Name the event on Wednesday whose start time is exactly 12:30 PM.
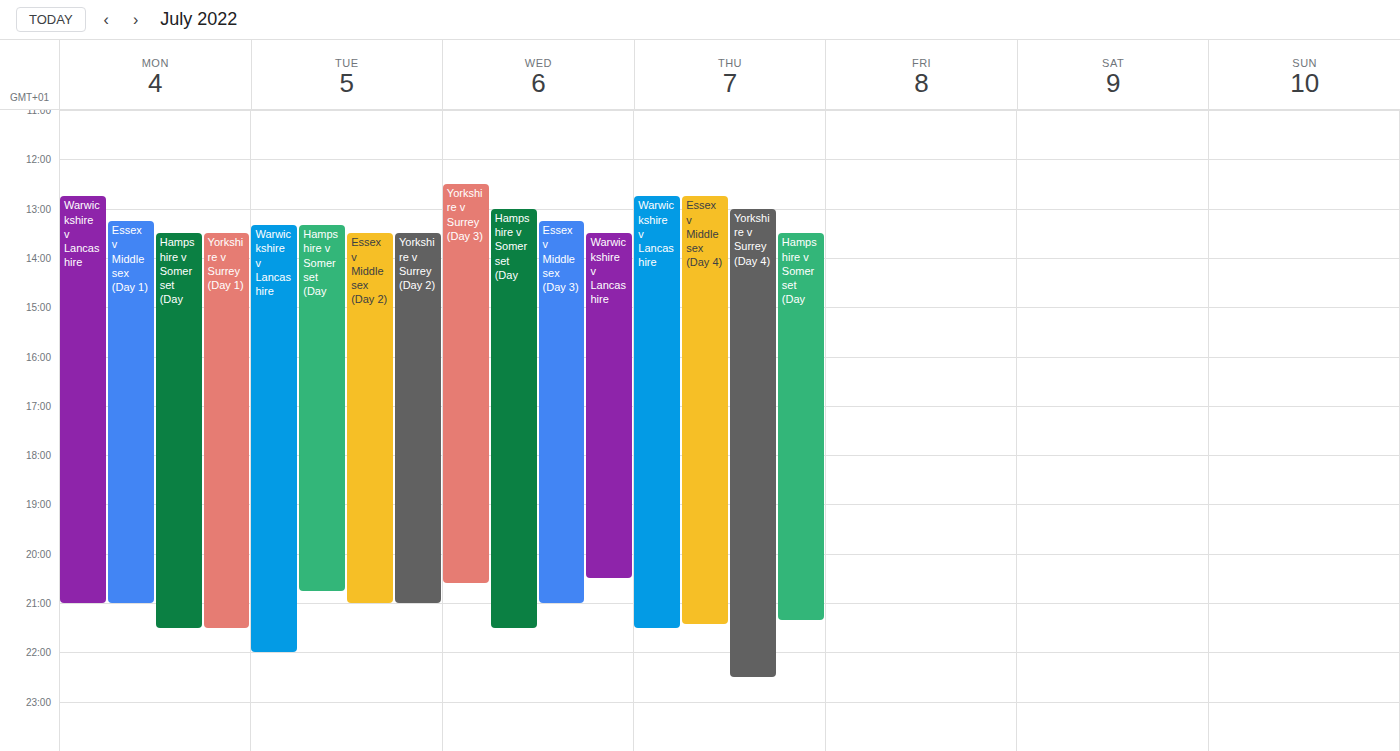
"Yorkshire v Surrey (Day 3)"